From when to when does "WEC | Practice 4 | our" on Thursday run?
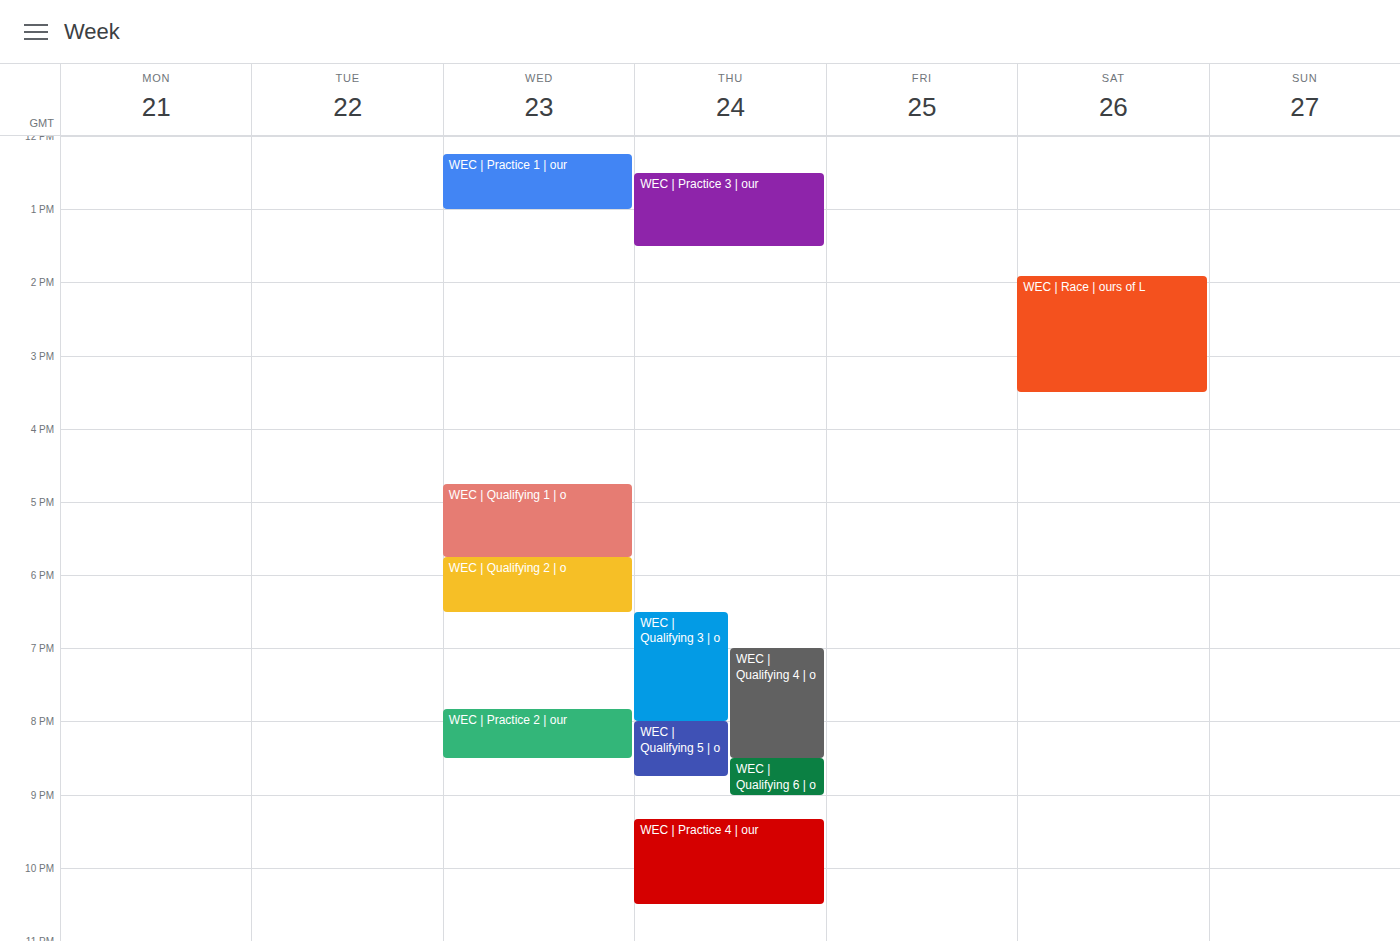
9:20 PM to 10:30 PM